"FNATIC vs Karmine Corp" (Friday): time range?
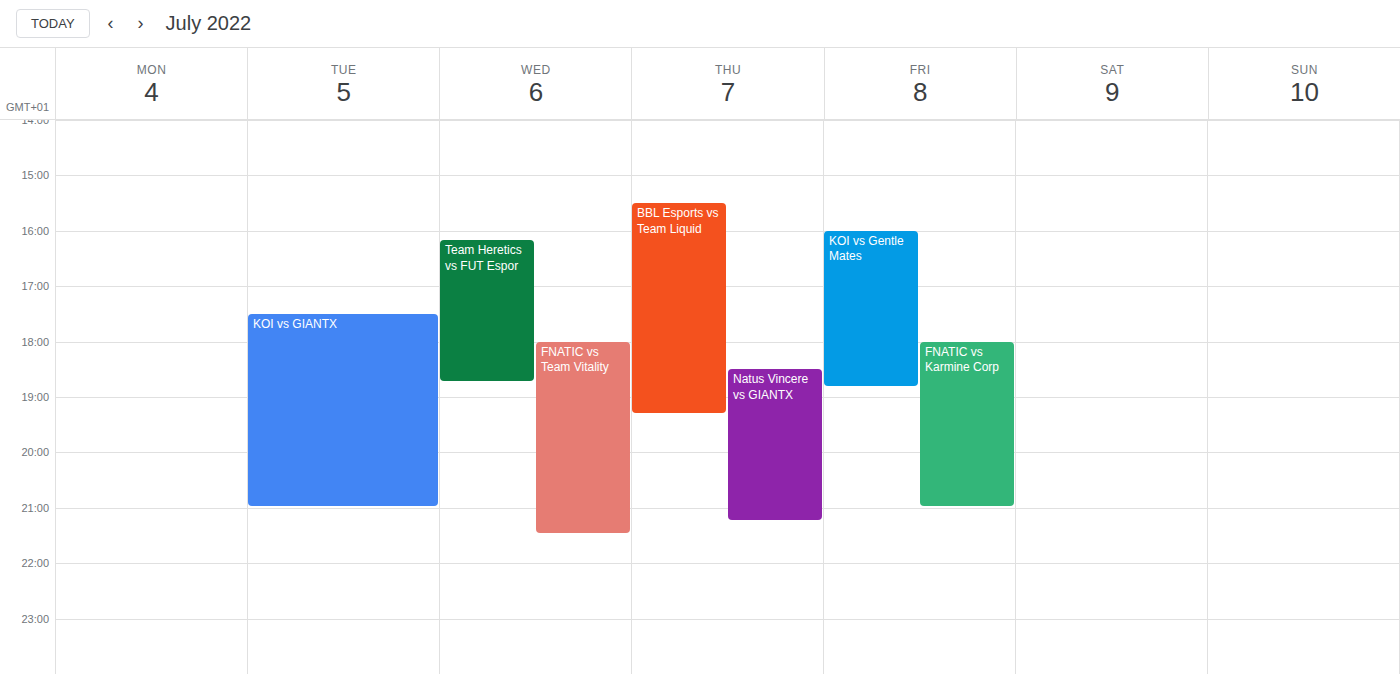
6:00 PM to 9:00 PM